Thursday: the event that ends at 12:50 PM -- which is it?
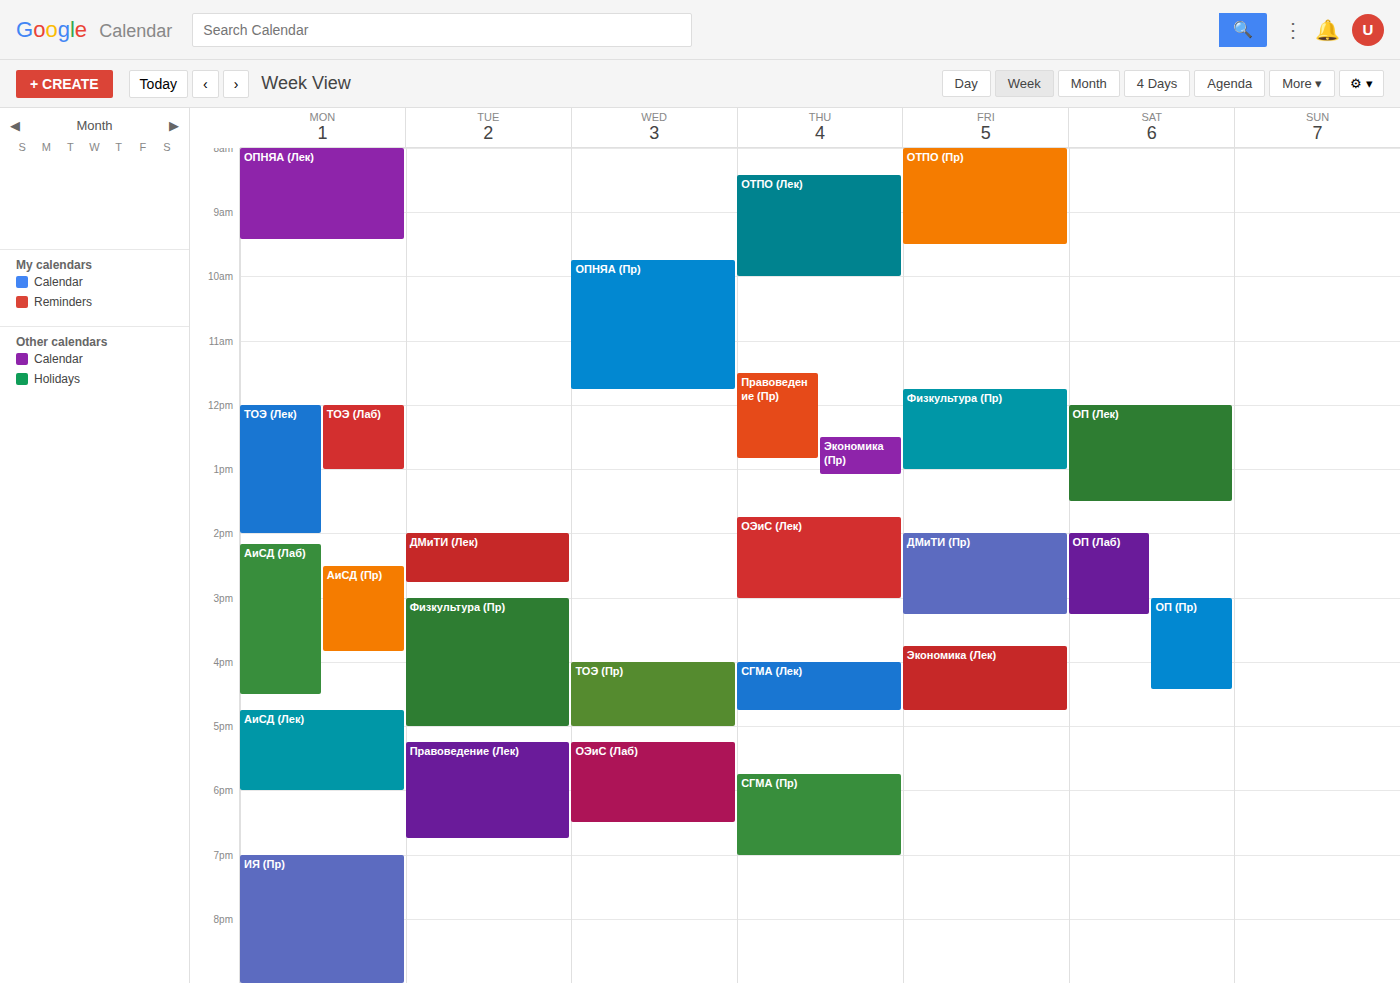
"Правоведение (Пр)"